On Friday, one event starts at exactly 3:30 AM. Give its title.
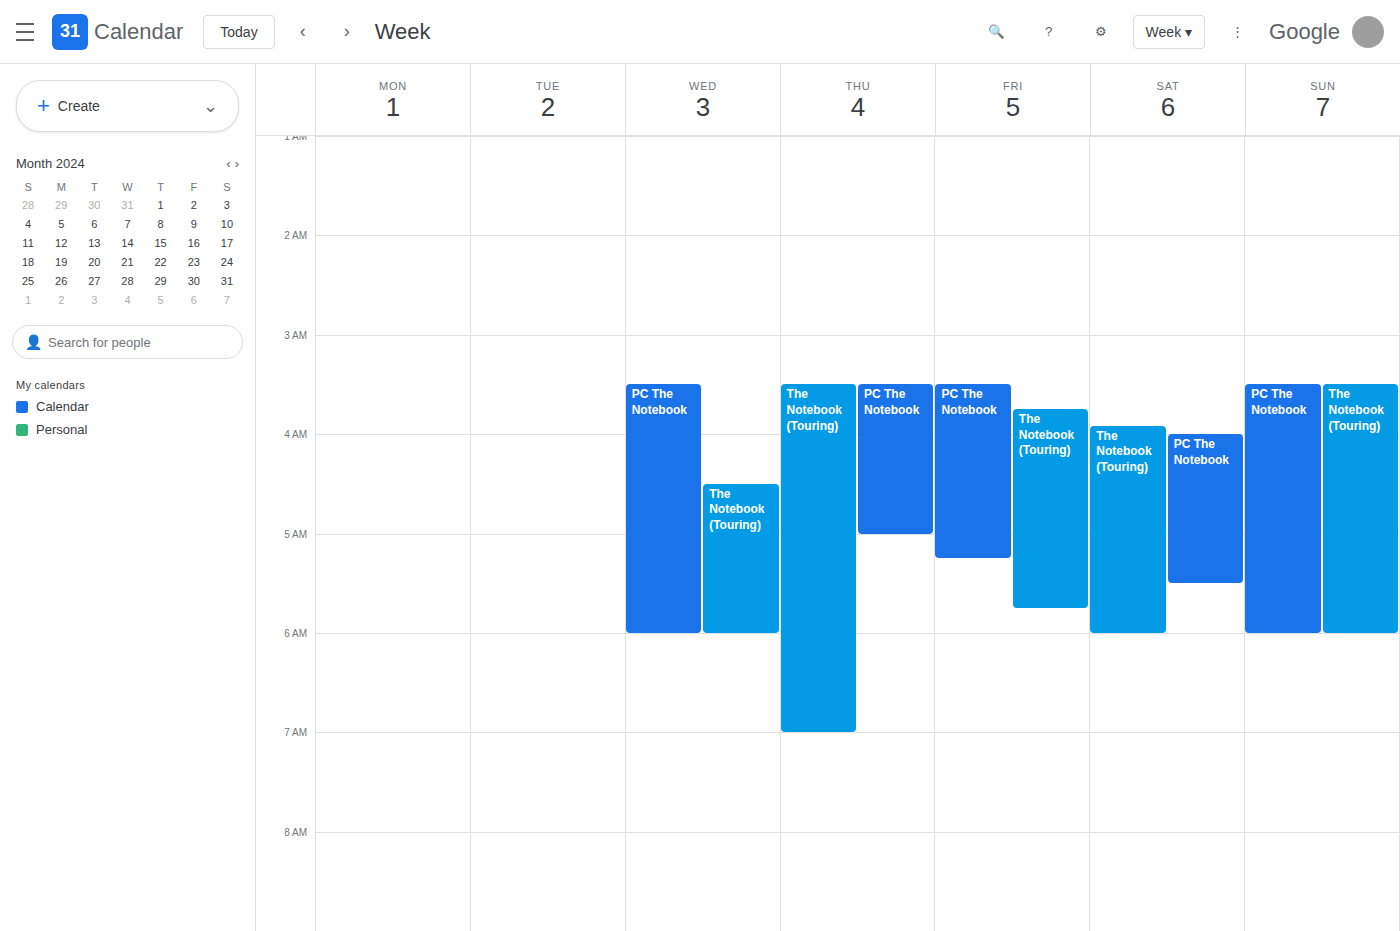
"PC The Notebook"